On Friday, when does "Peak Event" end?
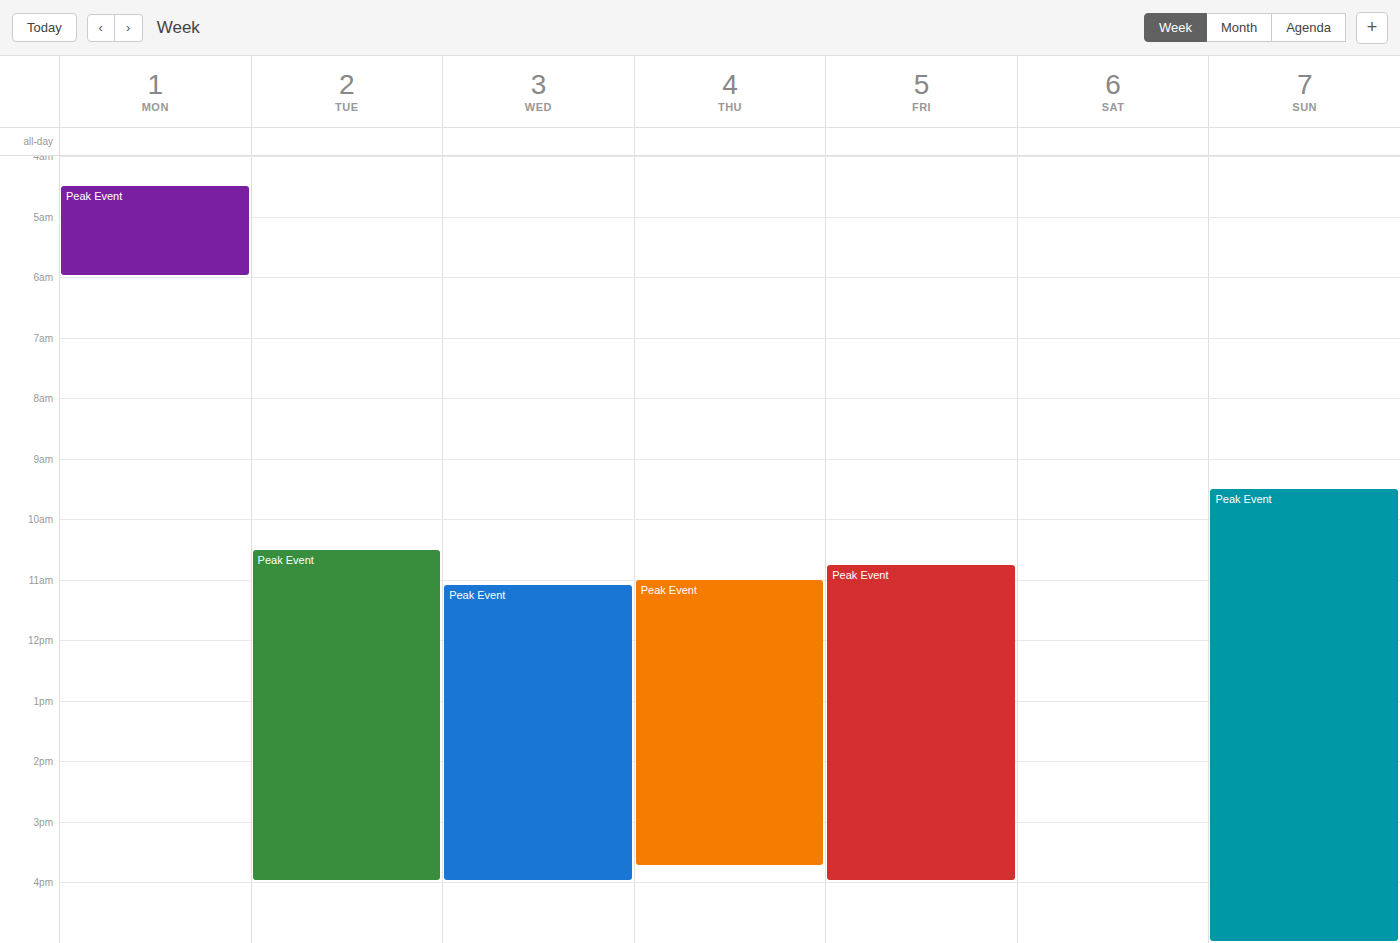
4:00 PM